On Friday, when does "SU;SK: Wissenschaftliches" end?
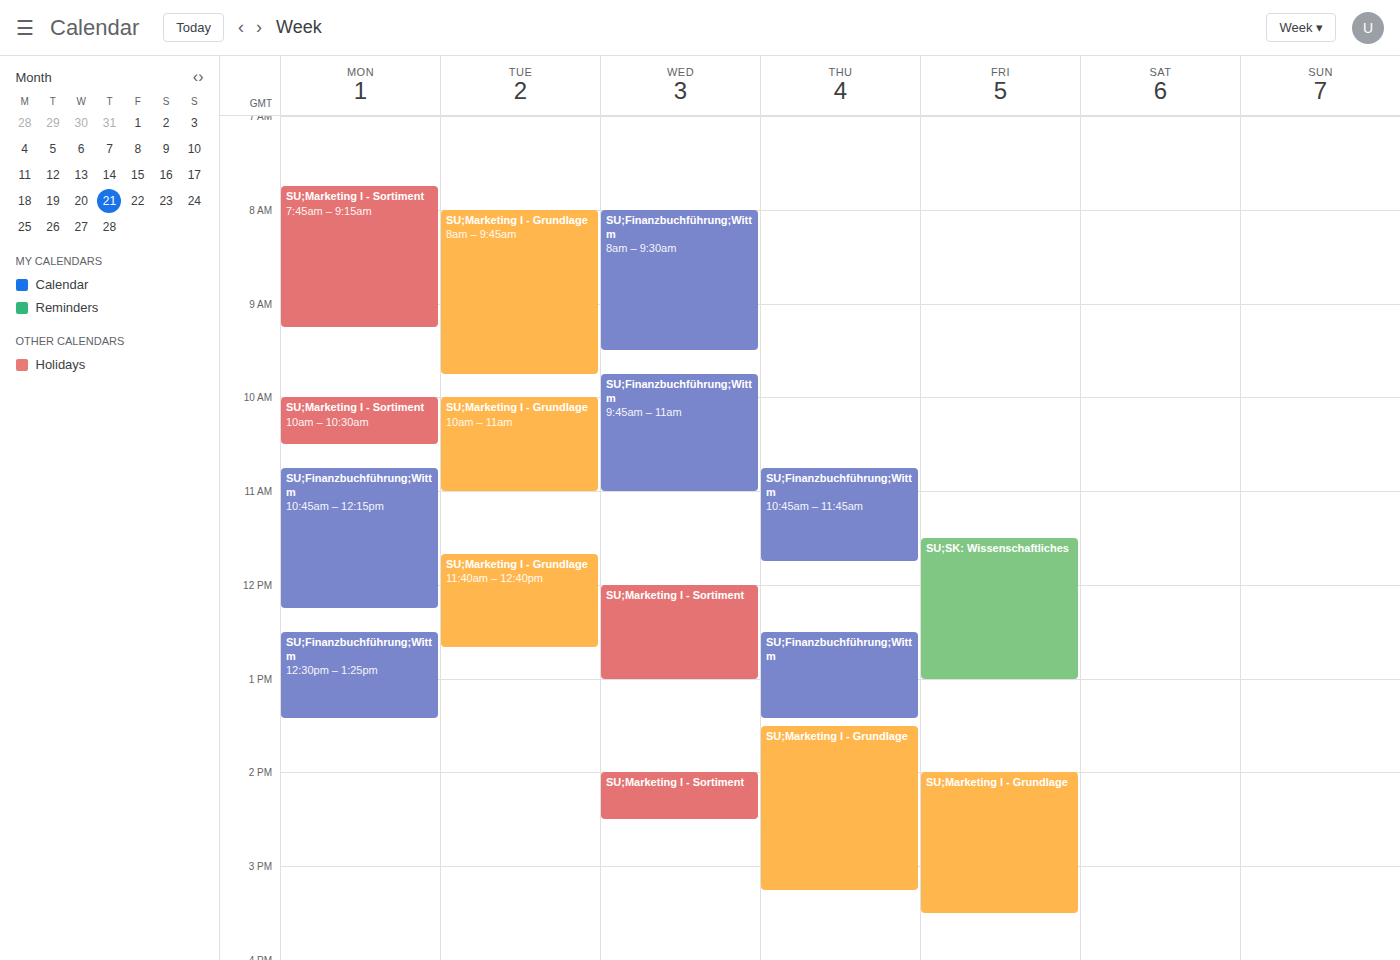
1:00 PM